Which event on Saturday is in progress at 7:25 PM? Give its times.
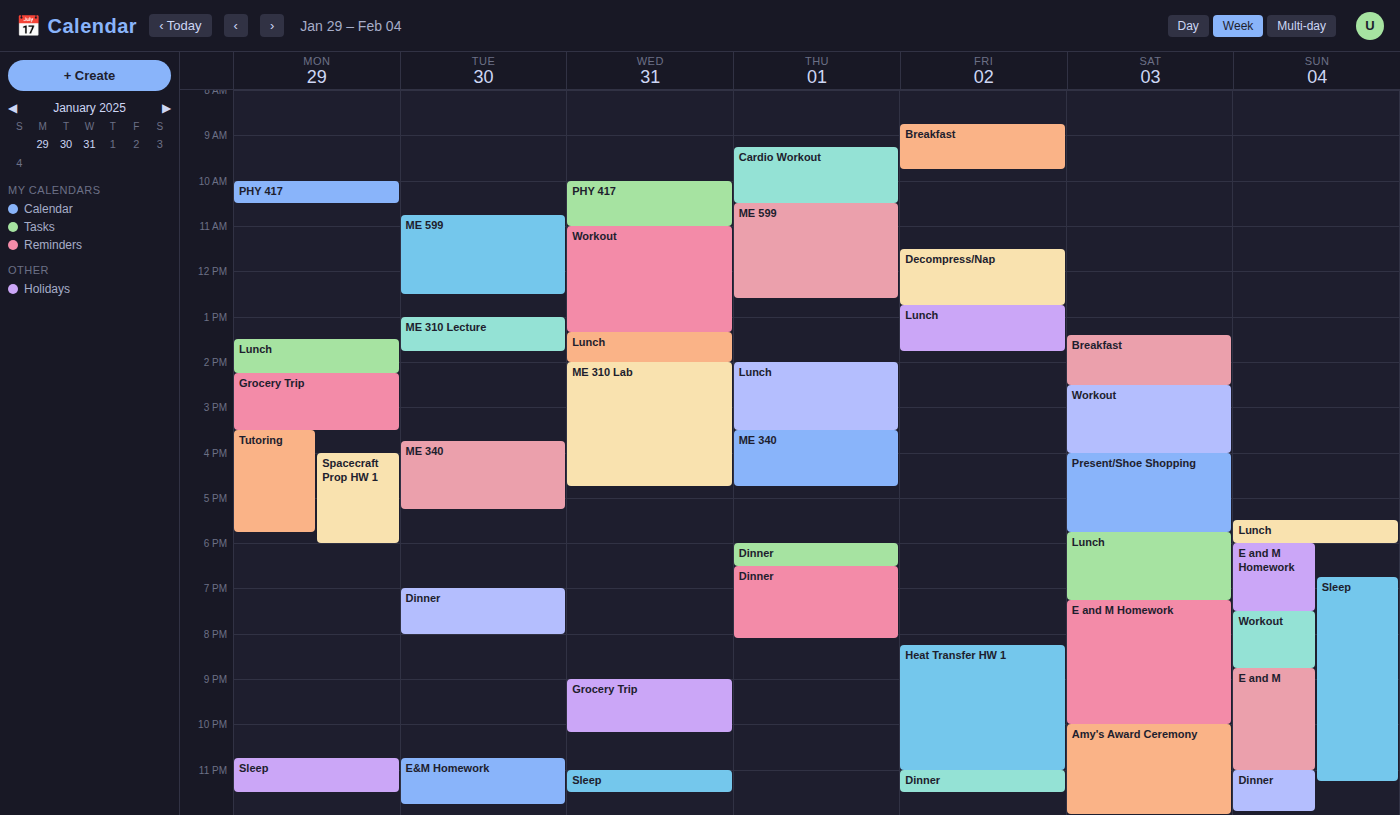
"E and M Homework", 7:15 PM to 10:00 PM